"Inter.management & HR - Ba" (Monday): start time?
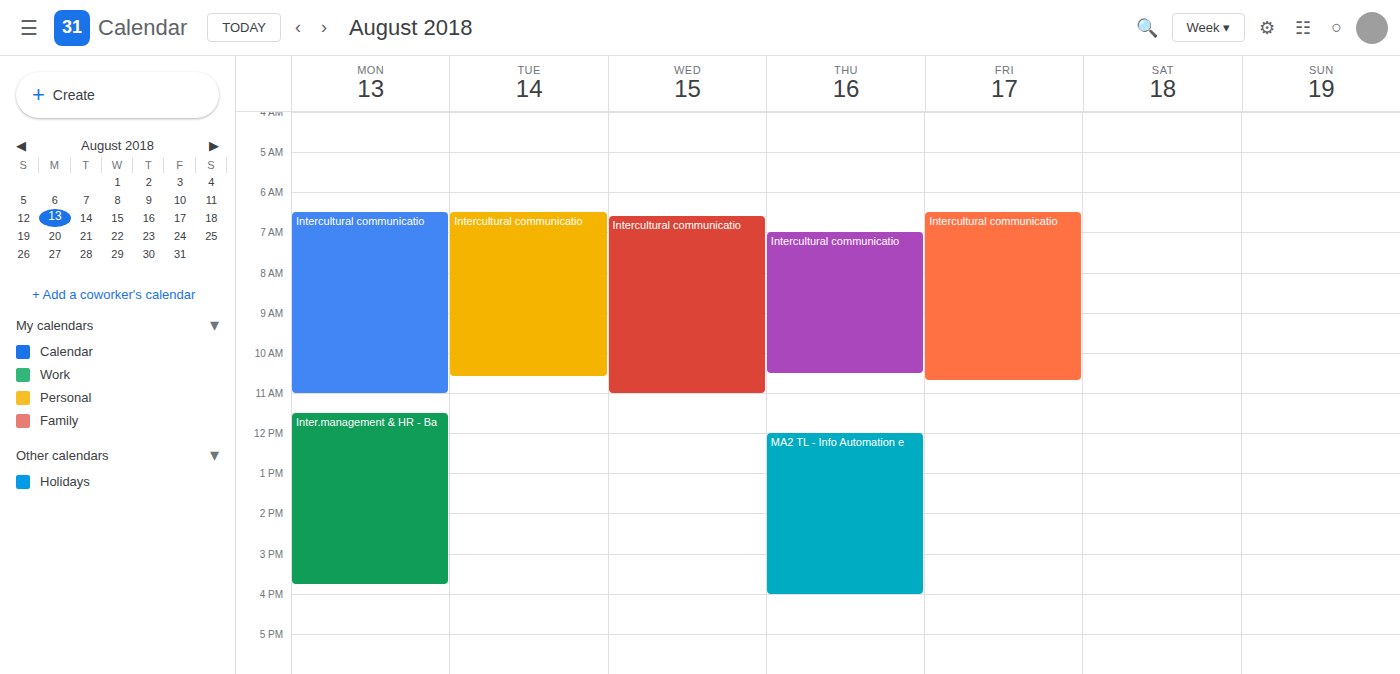
11:30 AM